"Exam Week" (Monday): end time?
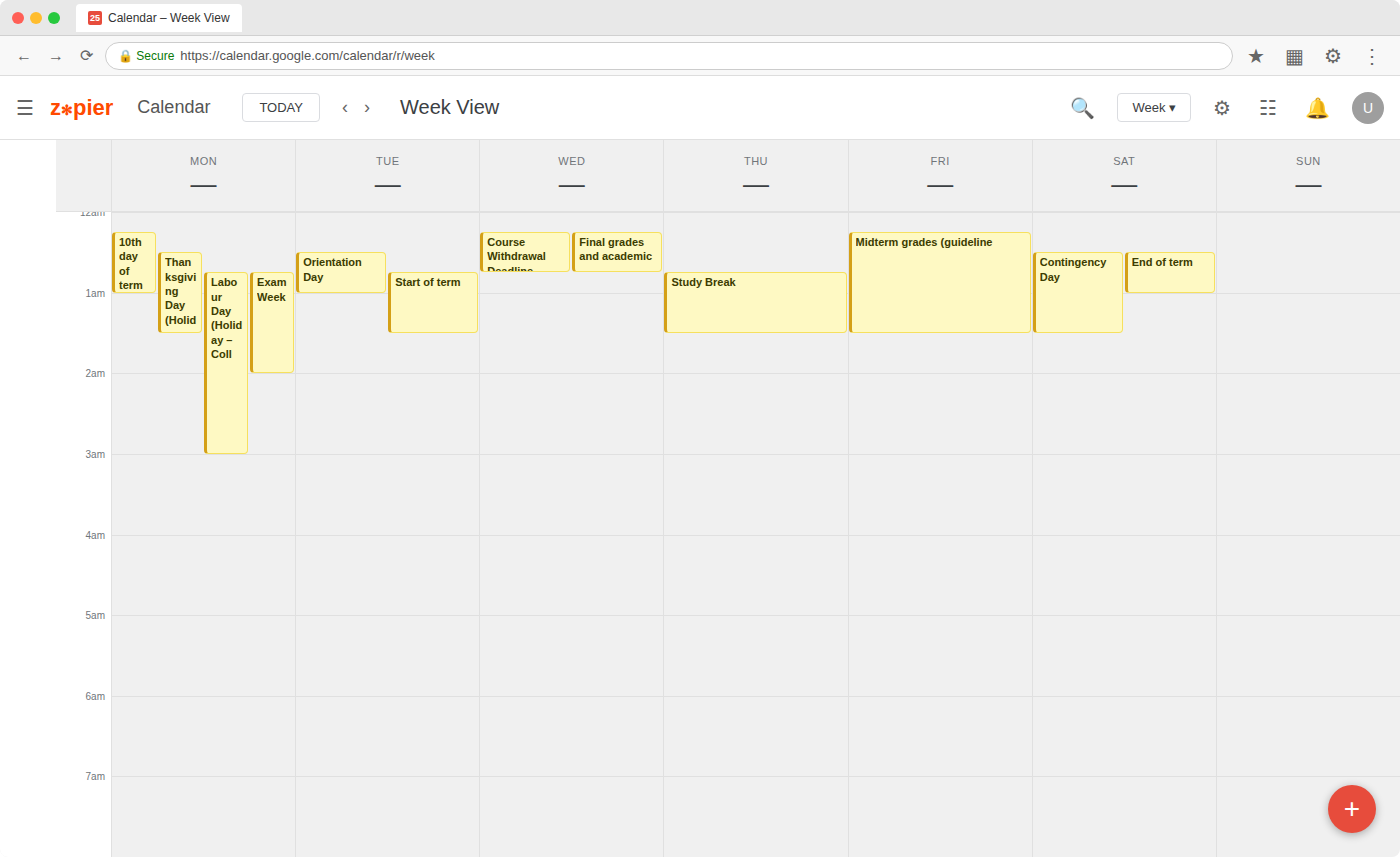
2:00 AM